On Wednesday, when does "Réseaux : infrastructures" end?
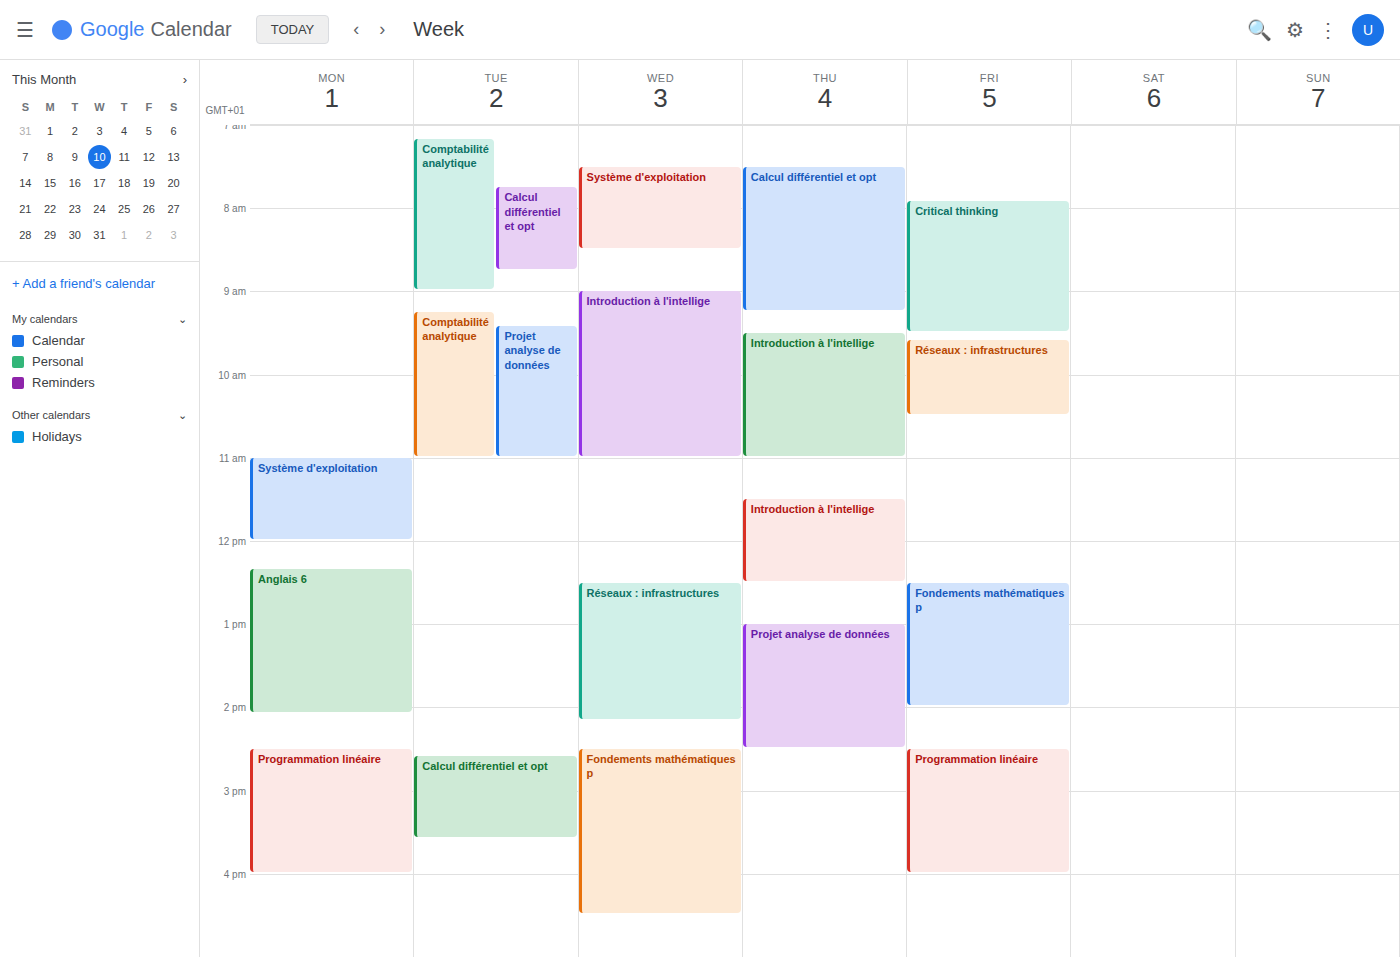
2:10 PM